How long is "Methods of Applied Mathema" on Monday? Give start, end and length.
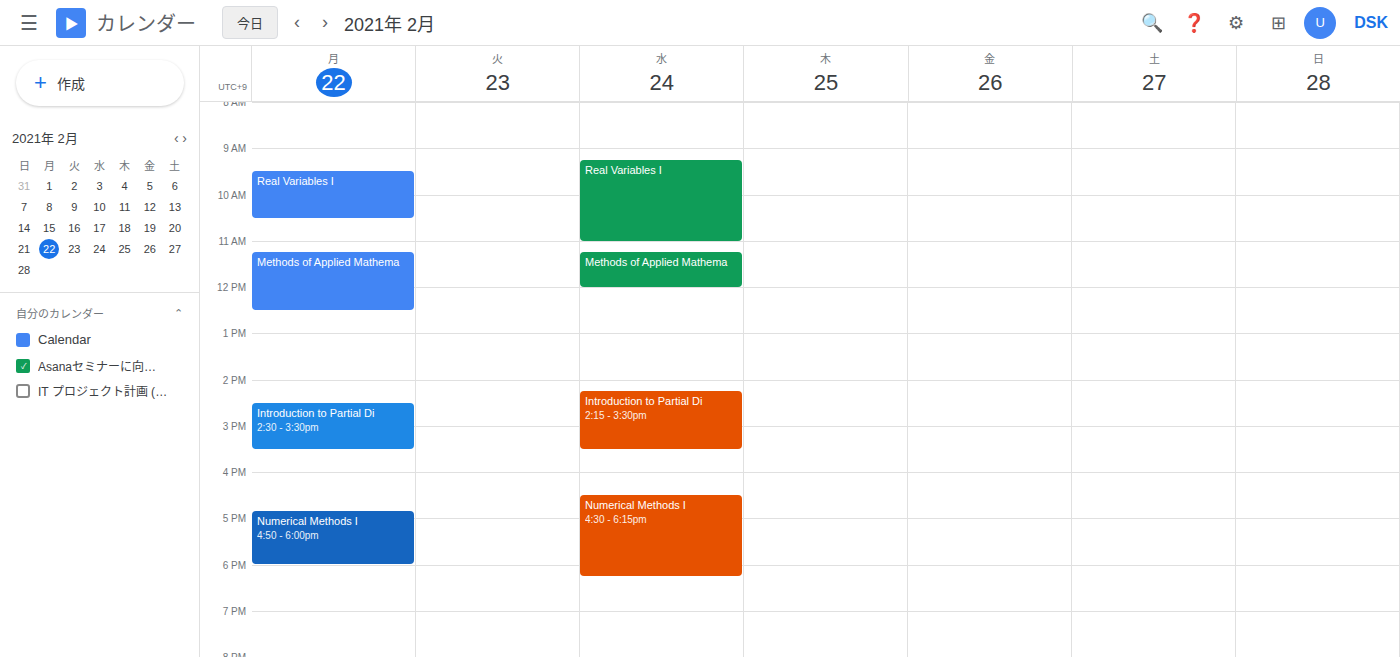
11:15 AM to 12:30 PM, 1 hour 15 minutes